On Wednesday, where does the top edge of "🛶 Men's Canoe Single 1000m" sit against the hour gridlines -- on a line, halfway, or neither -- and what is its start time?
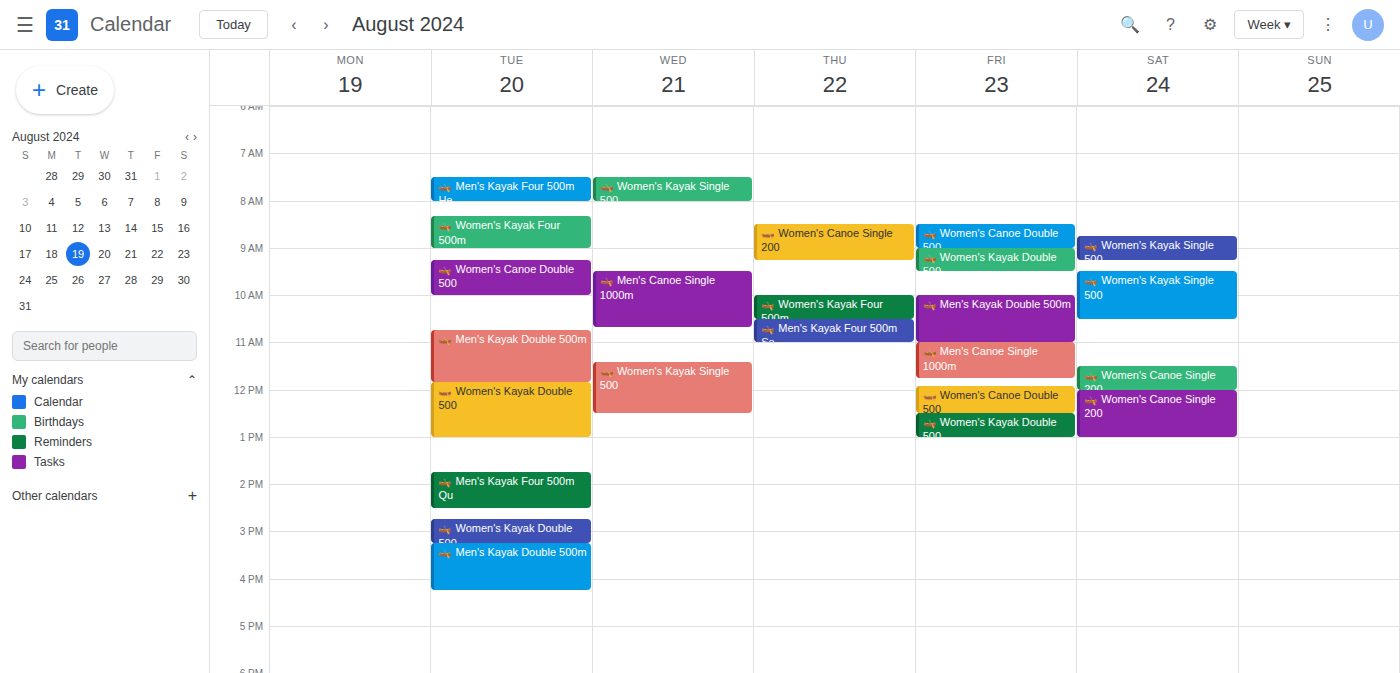
9:30 AM -- halfway between the 9 AM and 10 AM lines.